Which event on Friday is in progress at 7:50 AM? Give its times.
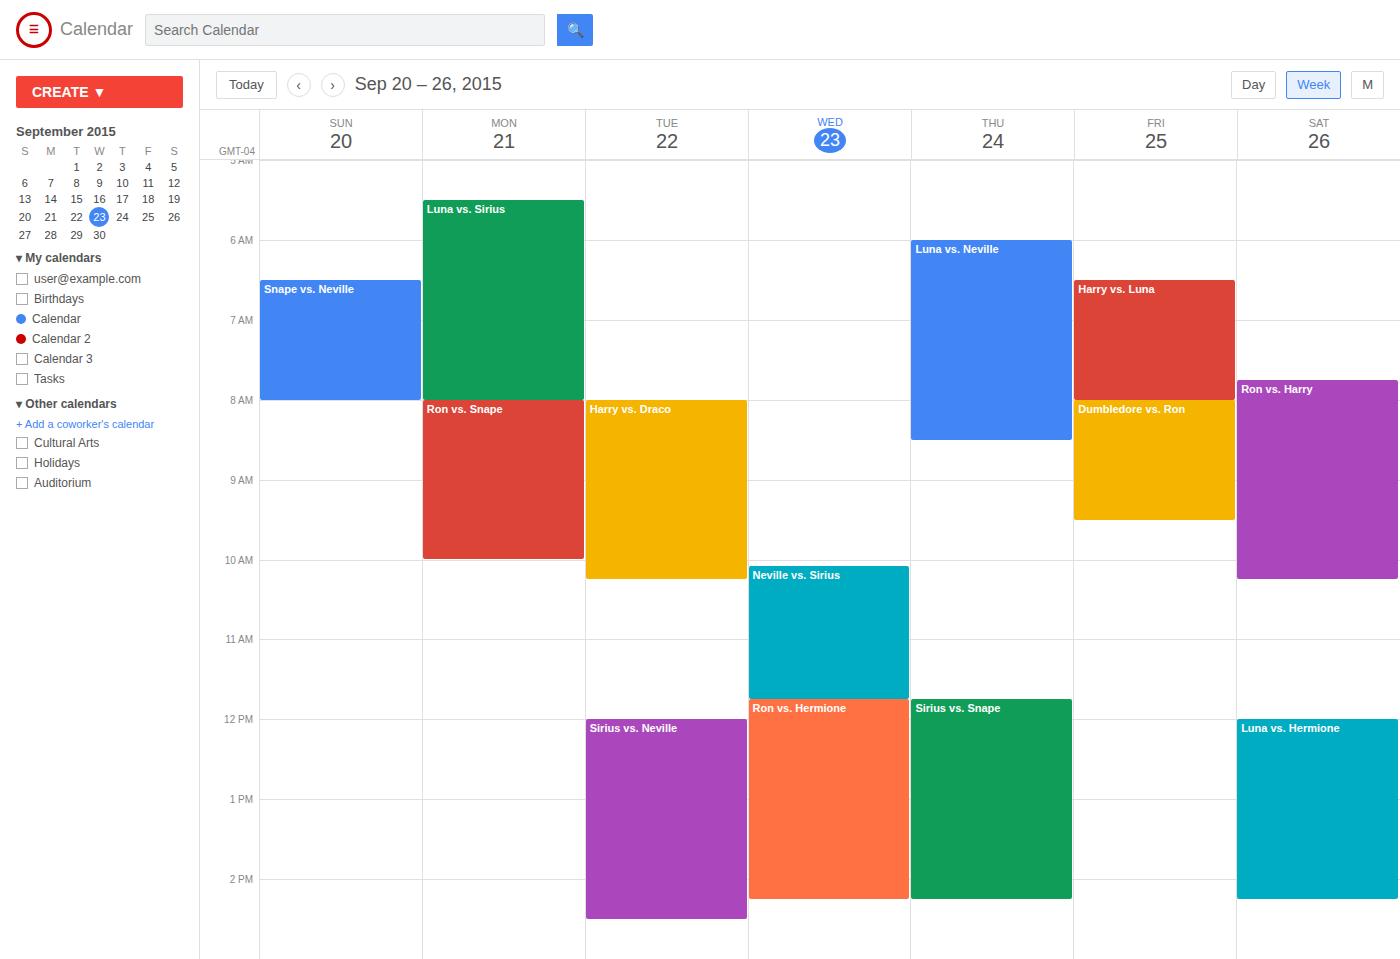
"Harry vs. Luna", 6:30 AM to 8:00 AM